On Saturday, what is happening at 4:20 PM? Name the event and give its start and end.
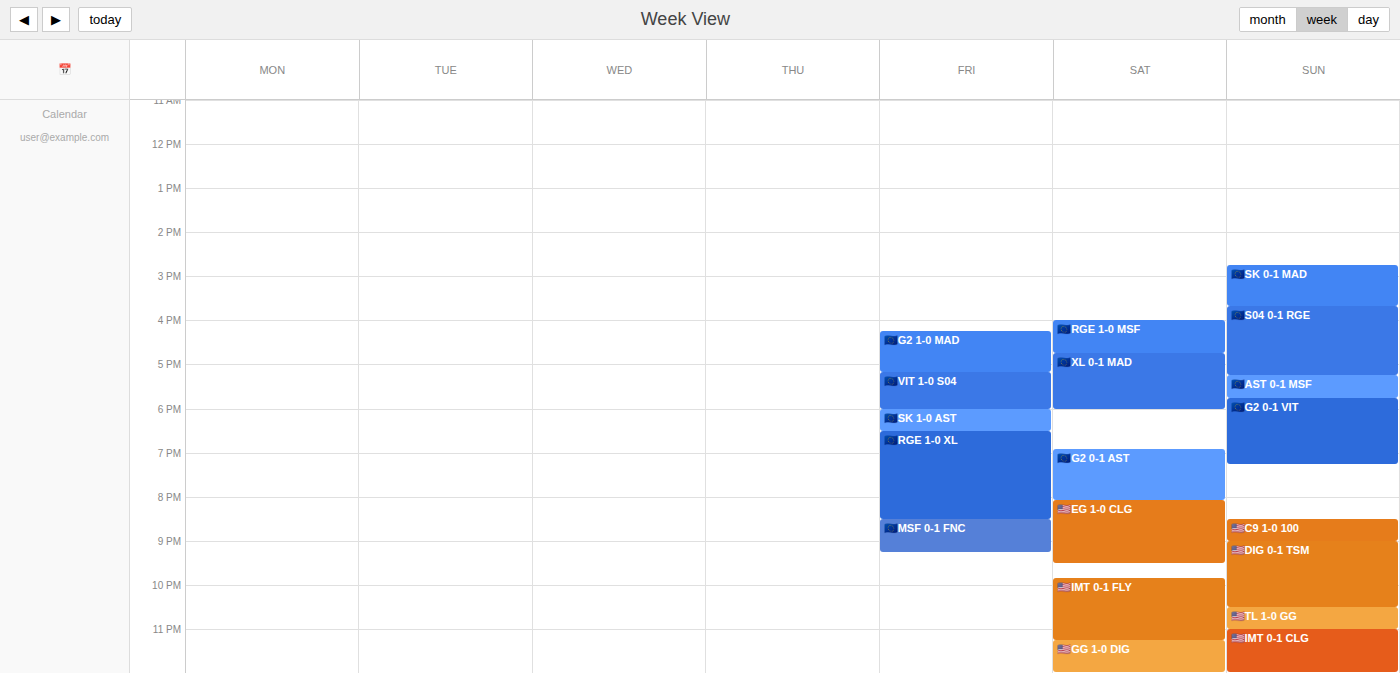
"🇪🇺RGE 1-0 MSF", 4:00 PM to 4:45 PM